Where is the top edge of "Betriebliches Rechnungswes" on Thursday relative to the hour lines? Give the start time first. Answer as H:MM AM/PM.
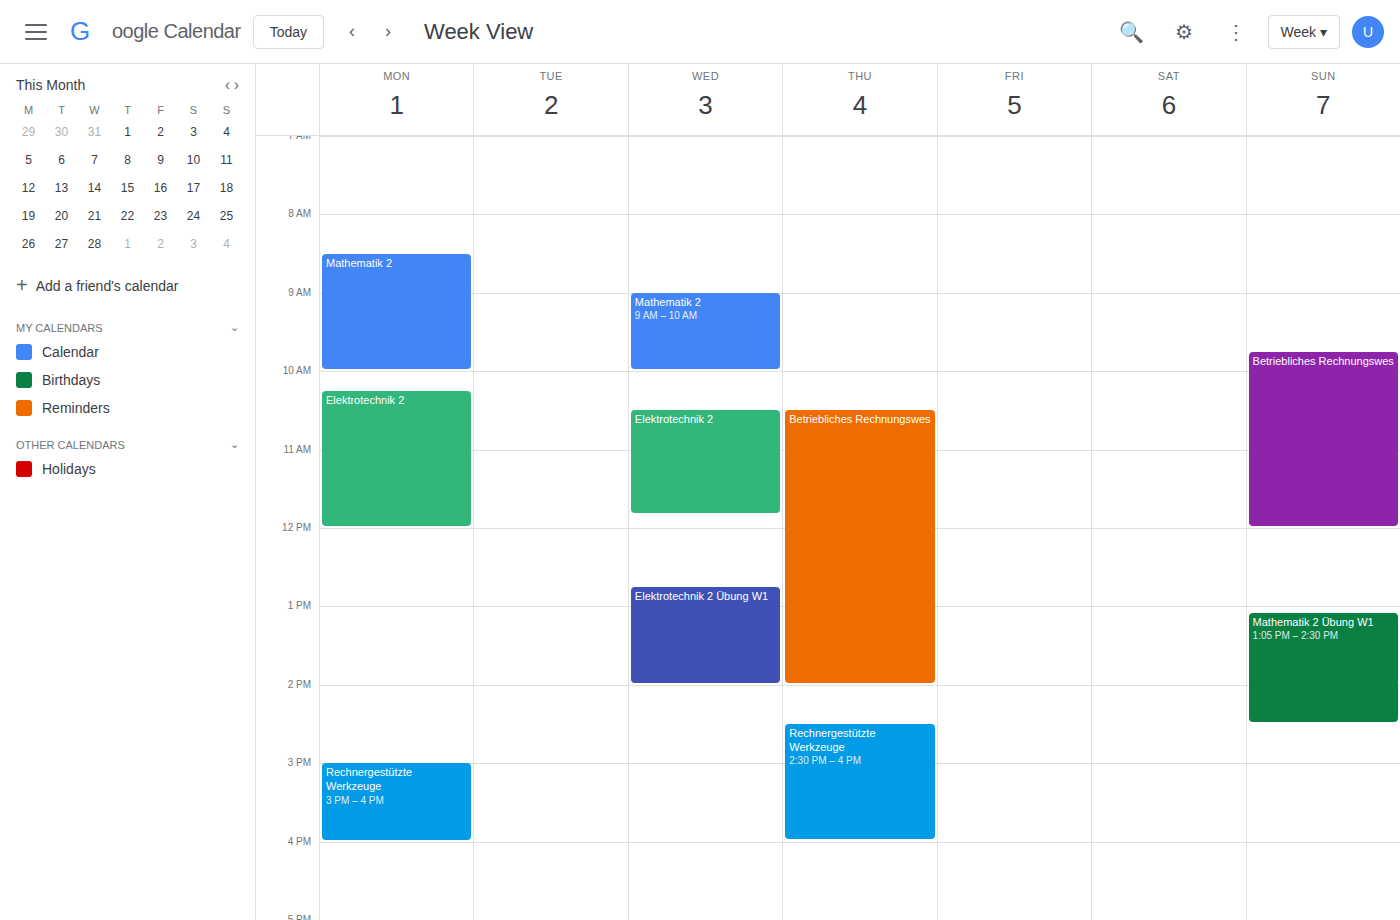
10:30 AM -- halfway between the 10 AM and 11 AM lines.